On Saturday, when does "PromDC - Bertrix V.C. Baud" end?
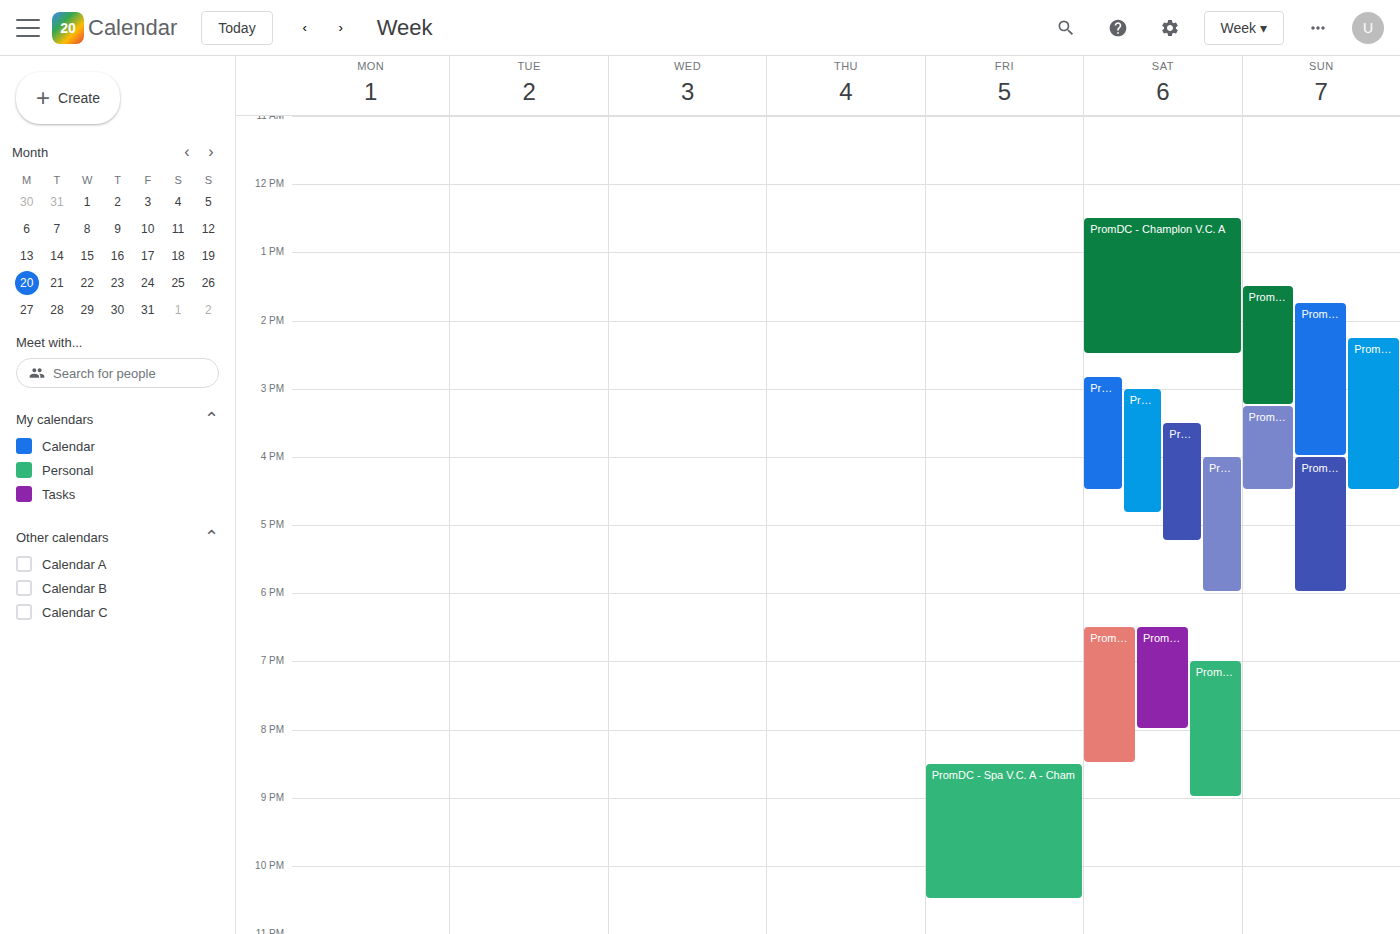
8:00 PM